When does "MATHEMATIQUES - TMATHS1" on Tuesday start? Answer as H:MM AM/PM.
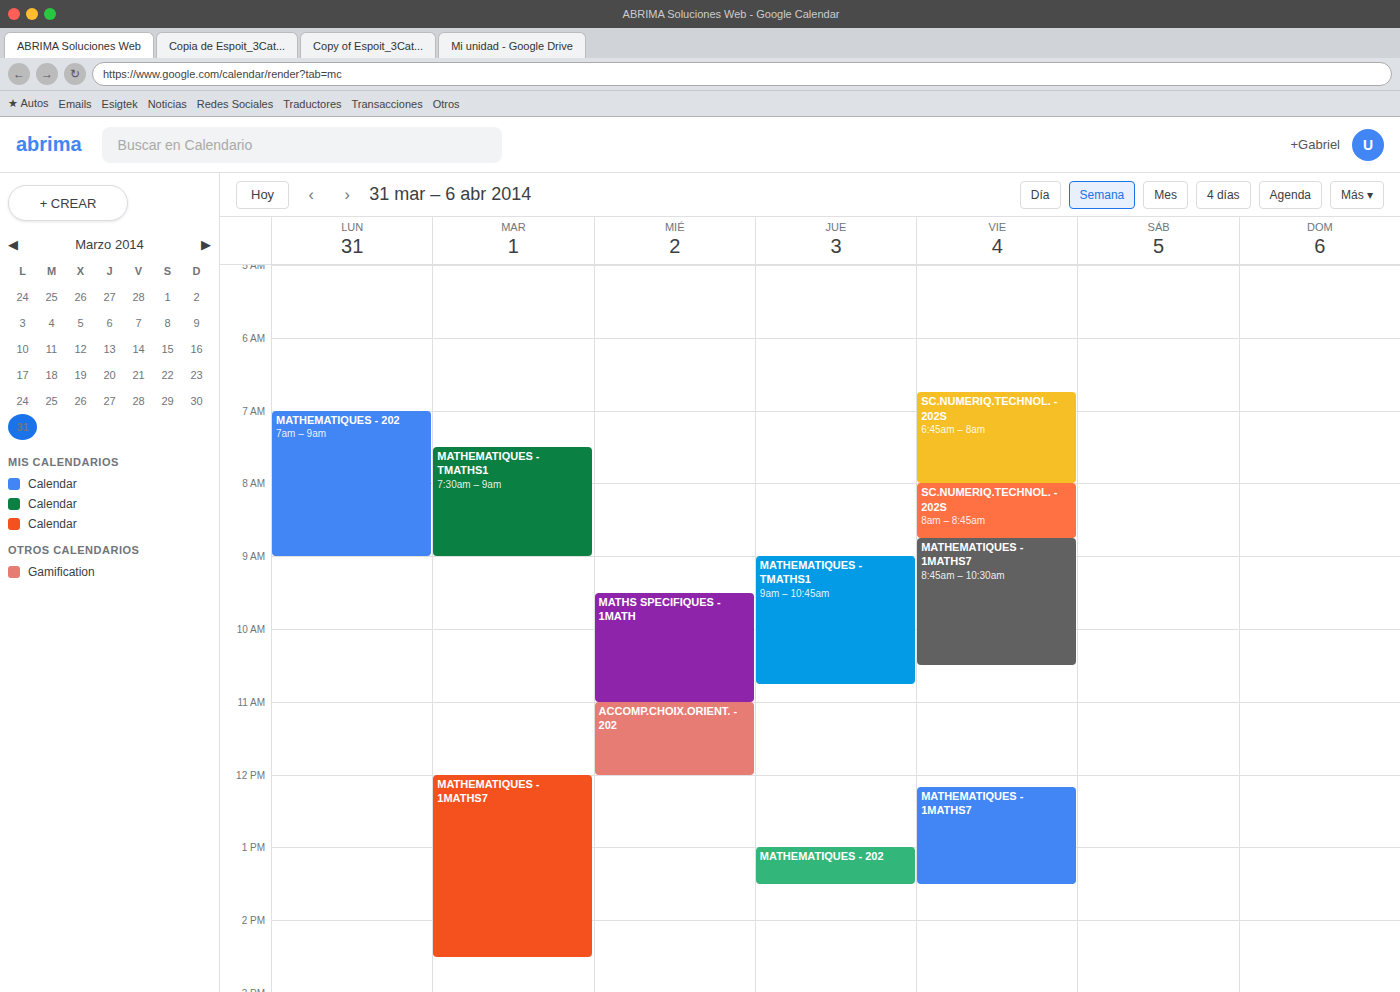
7:30 AM